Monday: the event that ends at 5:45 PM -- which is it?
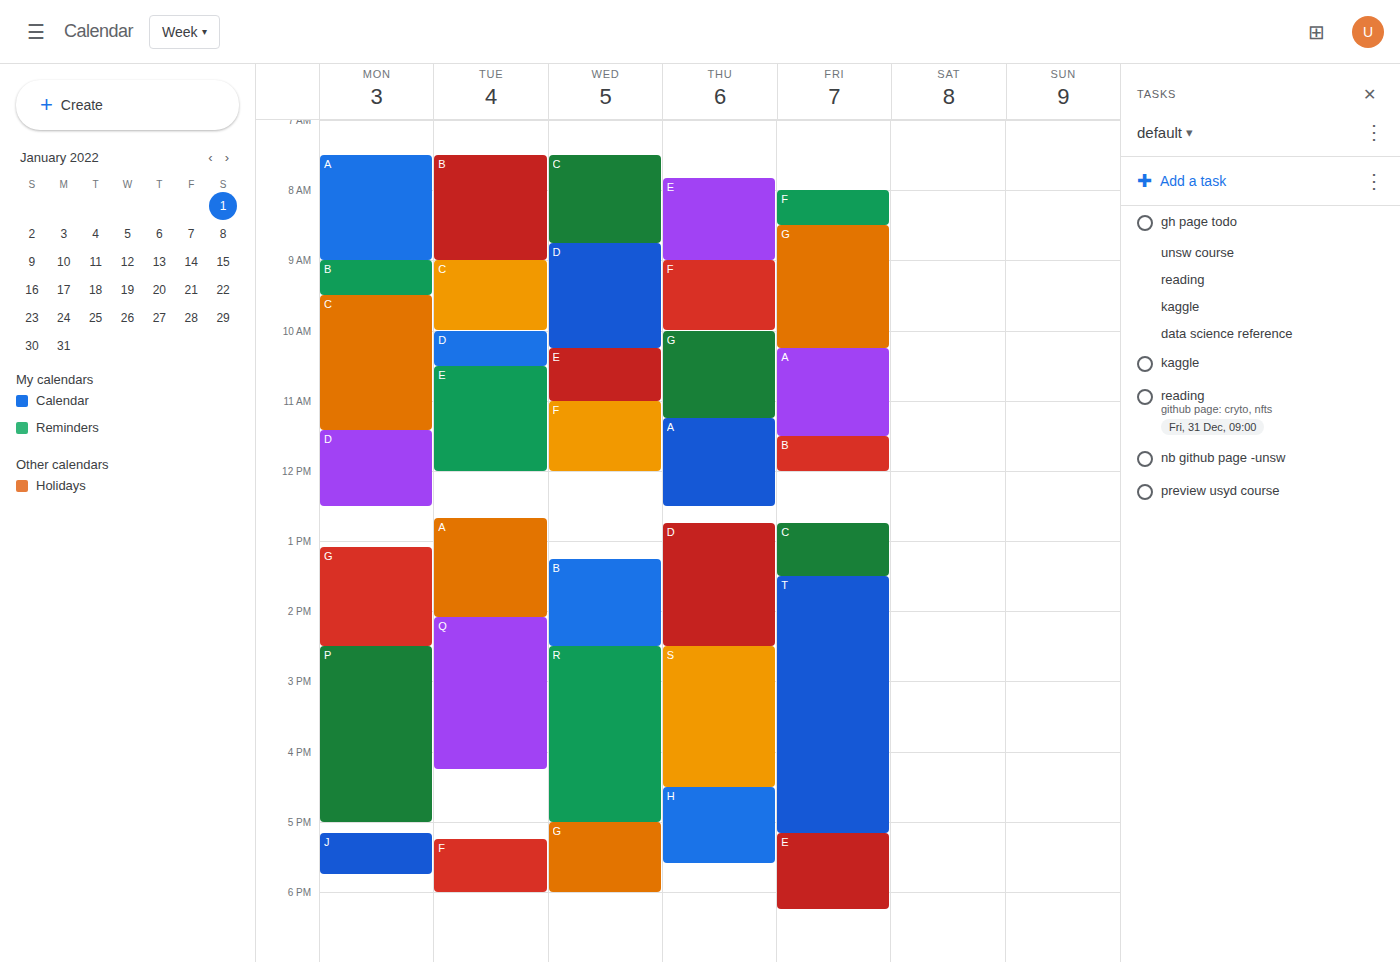
"J"